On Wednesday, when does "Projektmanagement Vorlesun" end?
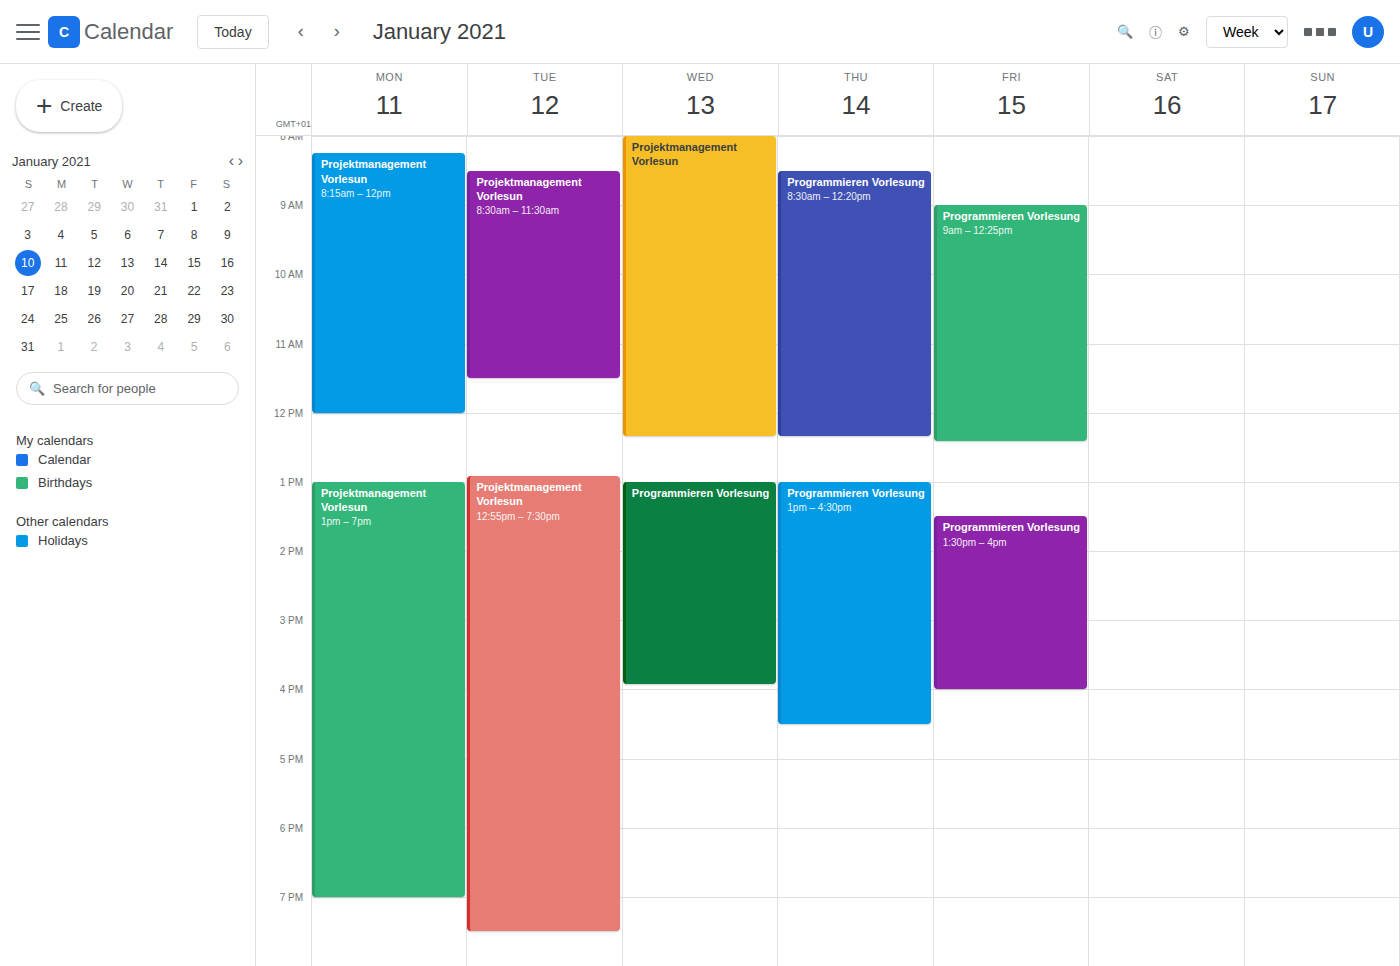
12:20 PM